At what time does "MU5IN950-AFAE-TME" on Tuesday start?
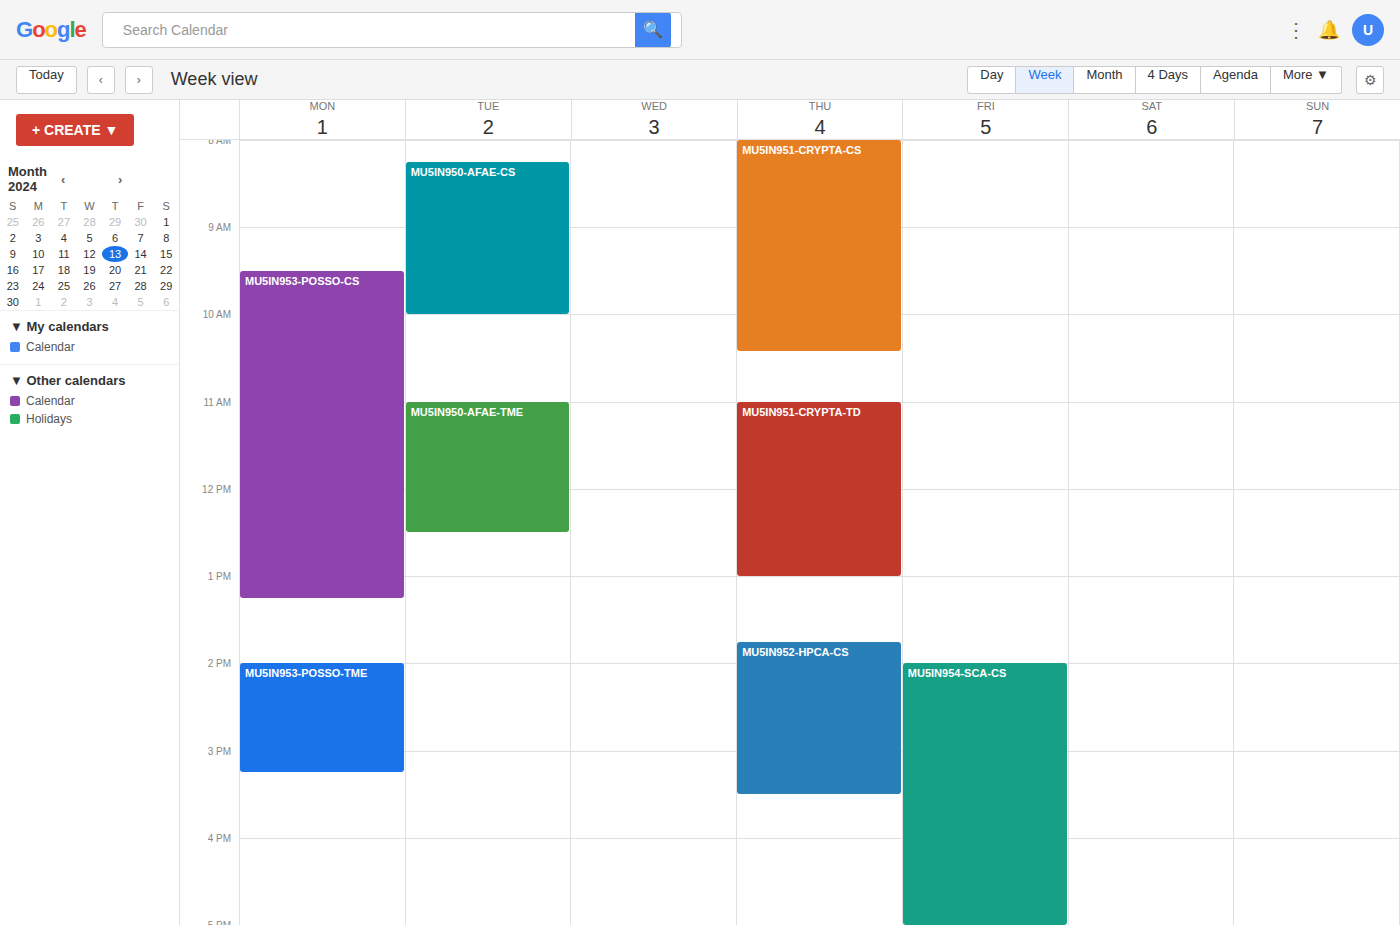
11:00 AM